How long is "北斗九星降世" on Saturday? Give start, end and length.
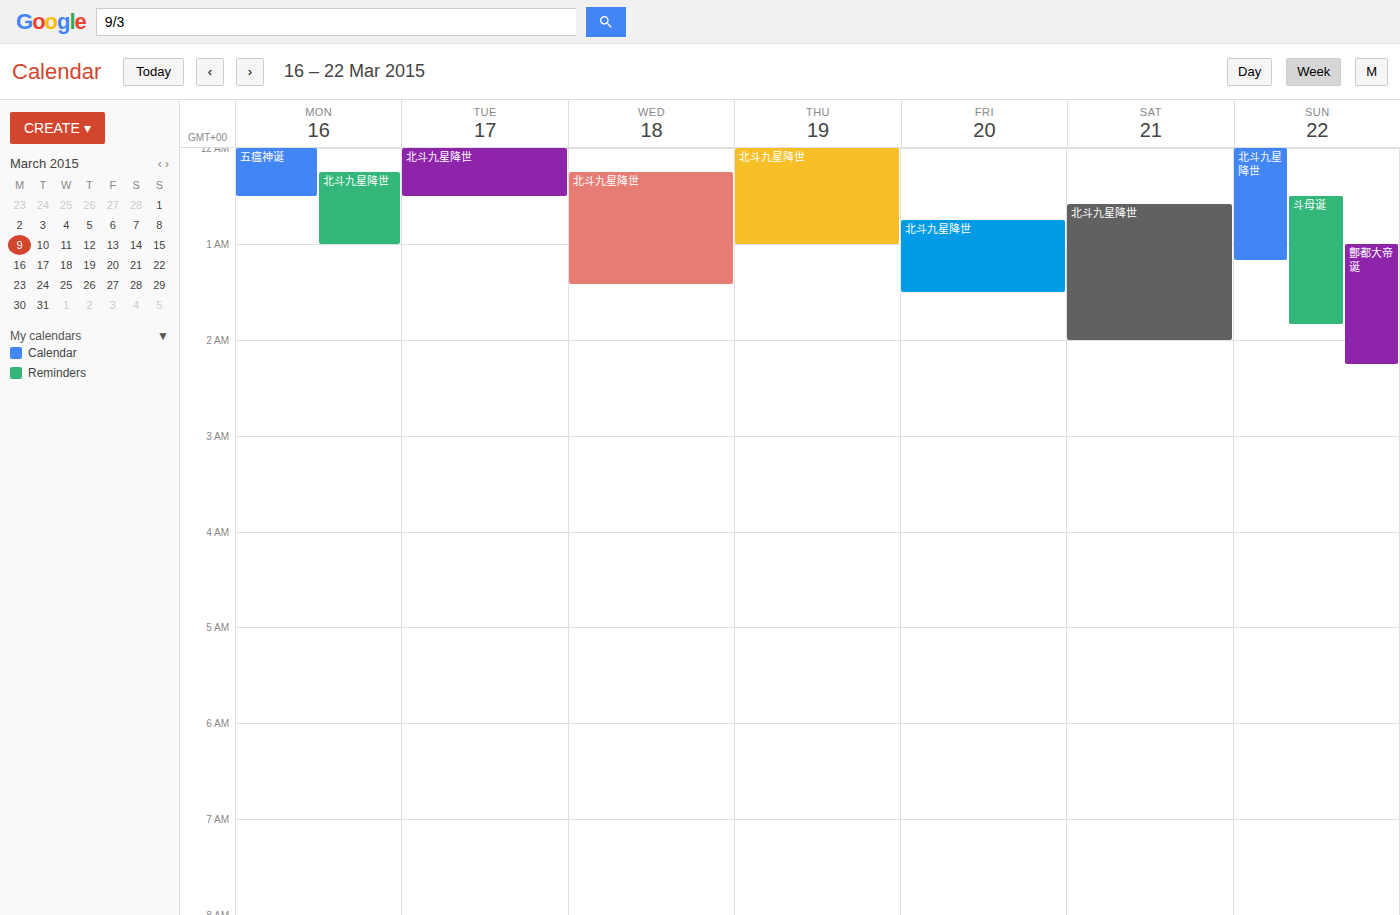
00:35 to 02:00, 1 hour 25 minutes